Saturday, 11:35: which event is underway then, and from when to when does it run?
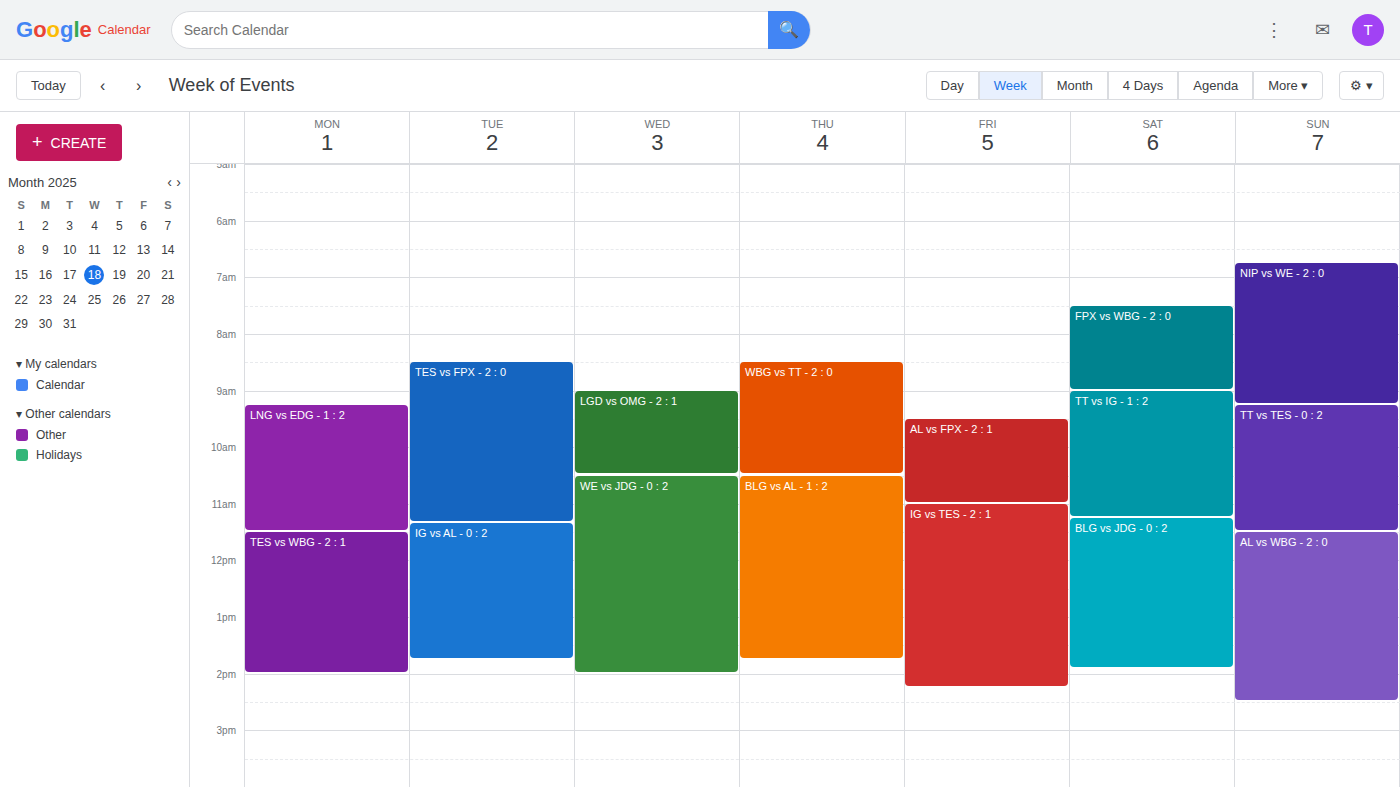
"BLG vs JDG - 0 : 2", 11:15 to 13:55